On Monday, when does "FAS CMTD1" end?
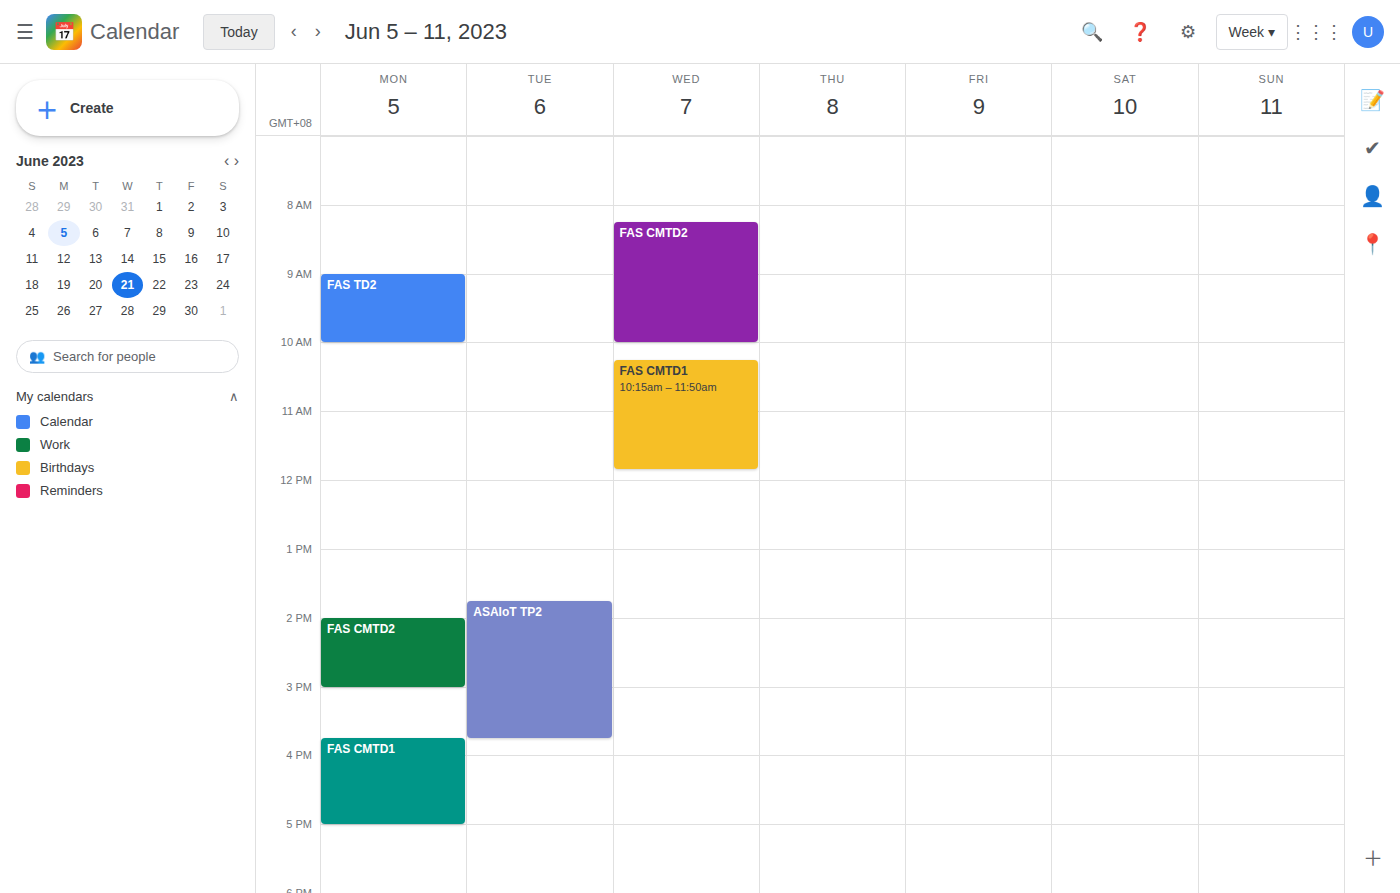
5:00 PM